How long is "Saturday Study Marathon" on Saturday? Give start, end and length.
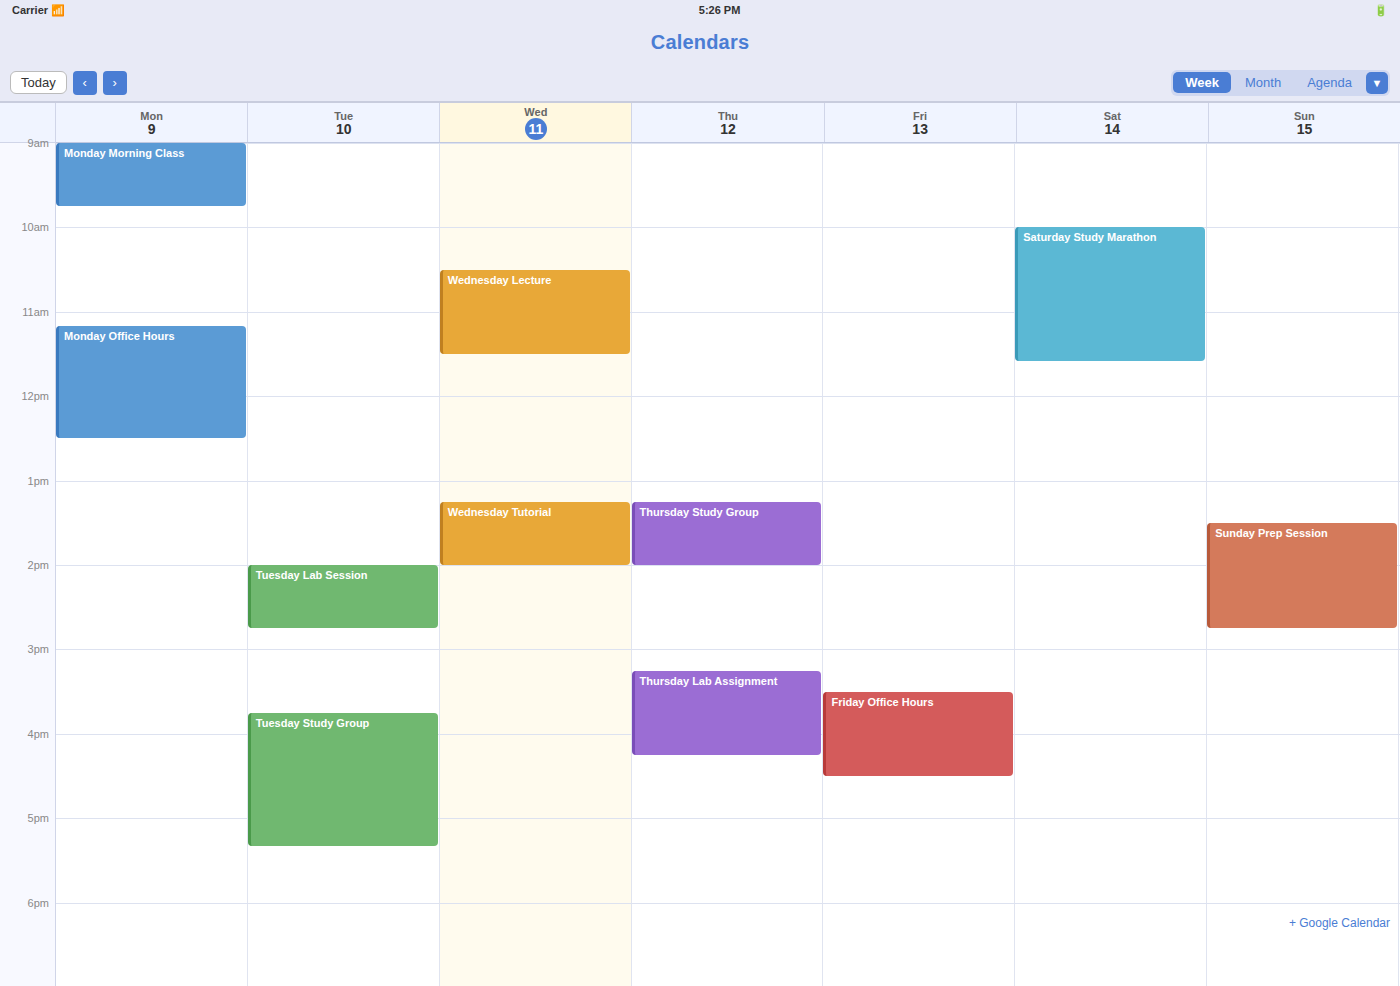
10:00 AM to 11:35 AM, 1 hour 35 minutes